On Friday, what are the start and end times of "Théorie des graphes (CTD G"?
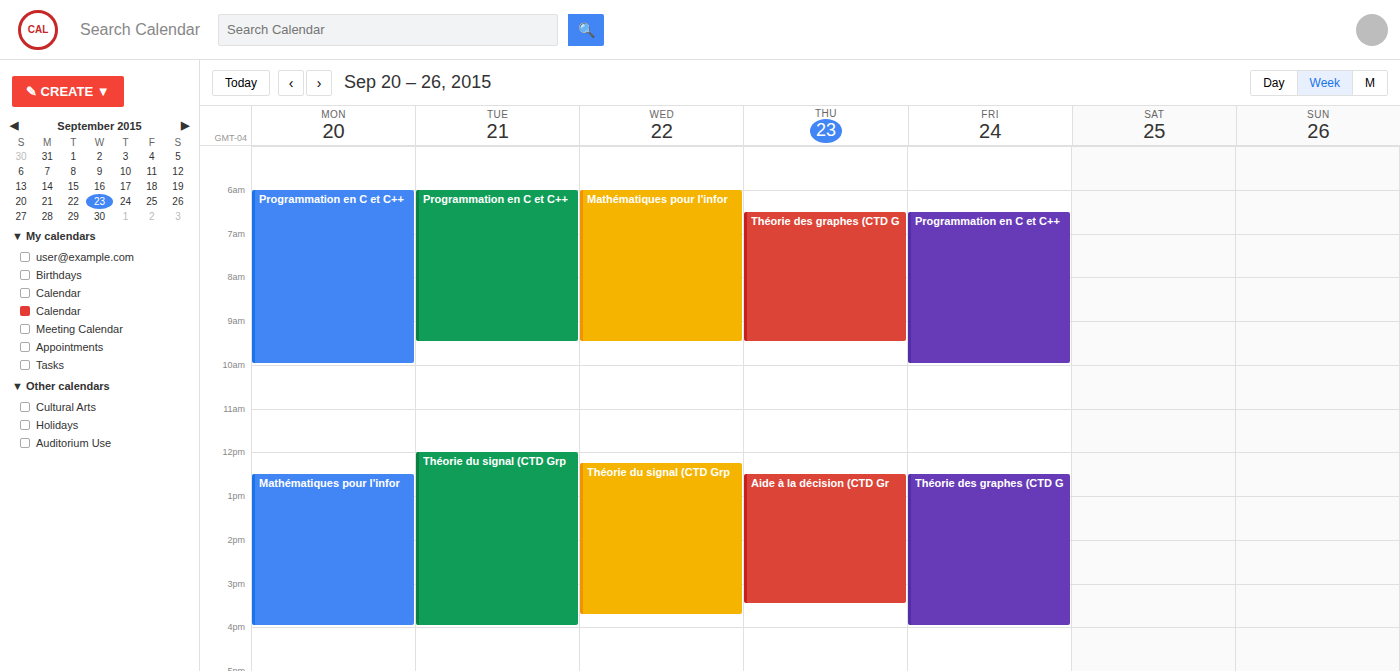
12:30 PM to 4:00 PM